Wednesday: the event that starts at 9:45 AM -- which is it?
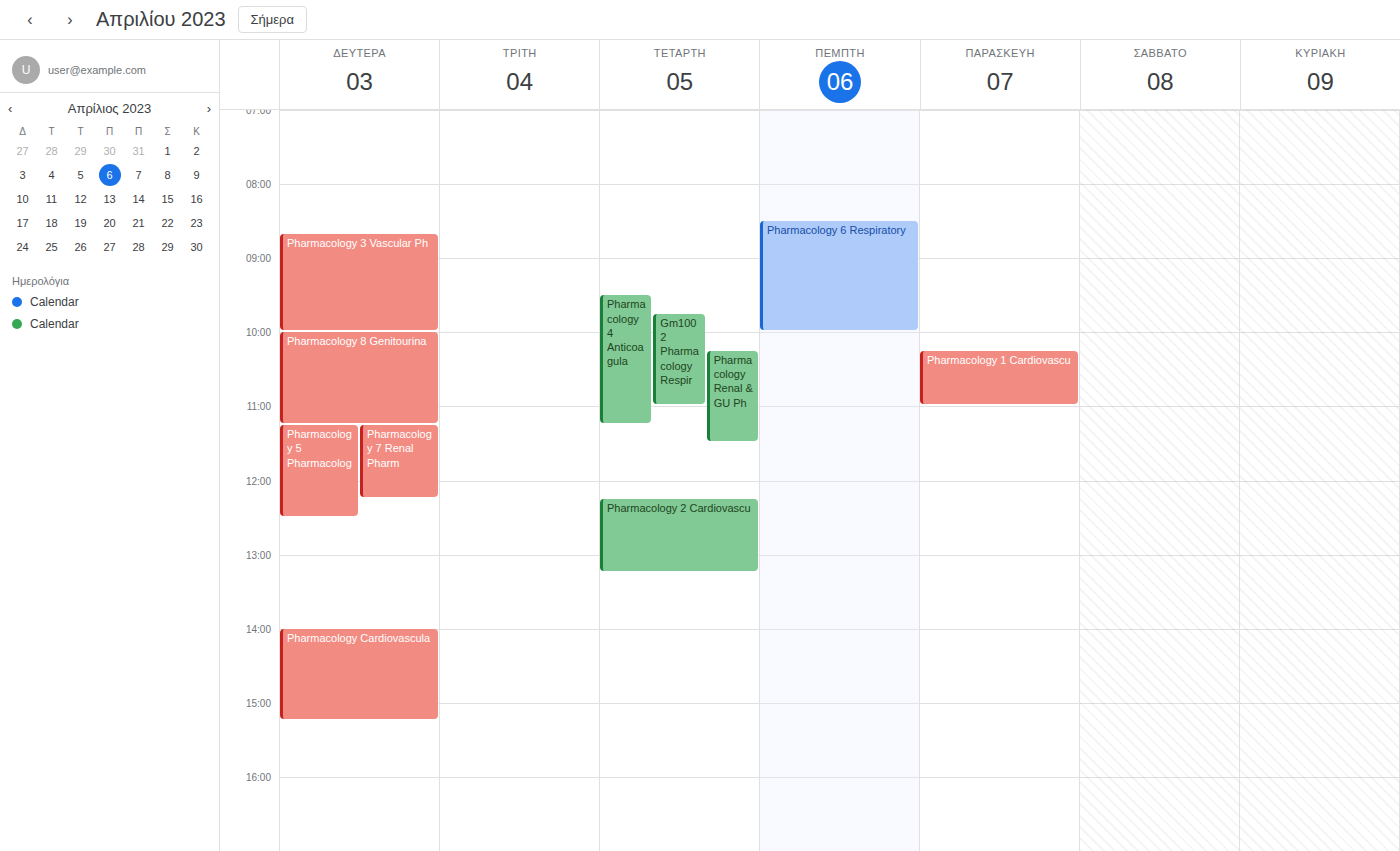
"Gm1002 Pharmacology Respir"